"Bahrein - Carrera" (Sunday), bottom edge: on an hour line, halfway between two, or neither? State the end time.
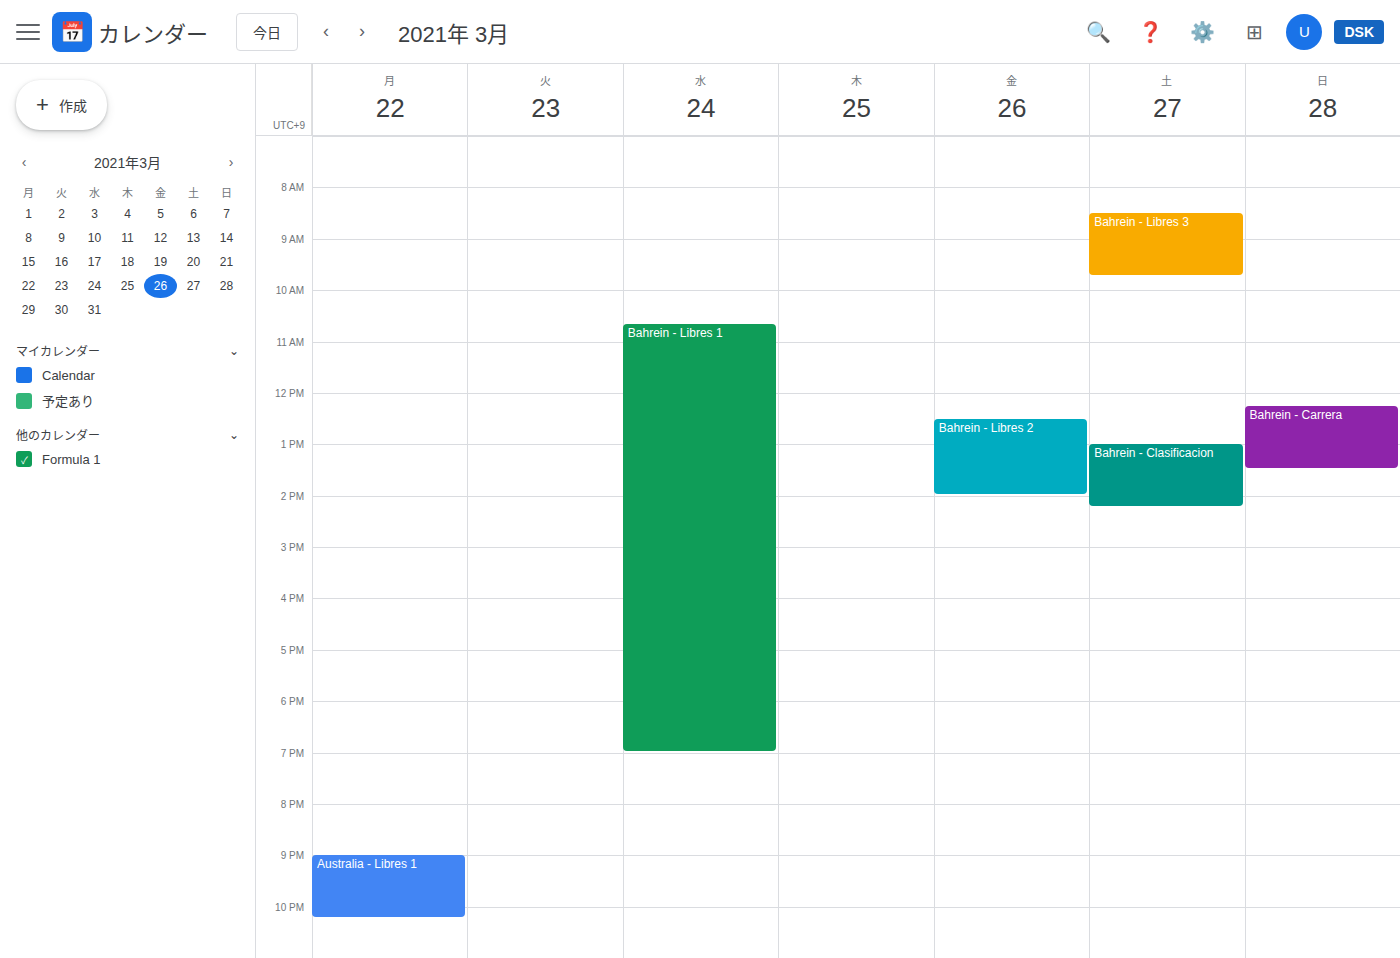
1:30 PM -- halfway between the 1 PM and 2 PM lines.